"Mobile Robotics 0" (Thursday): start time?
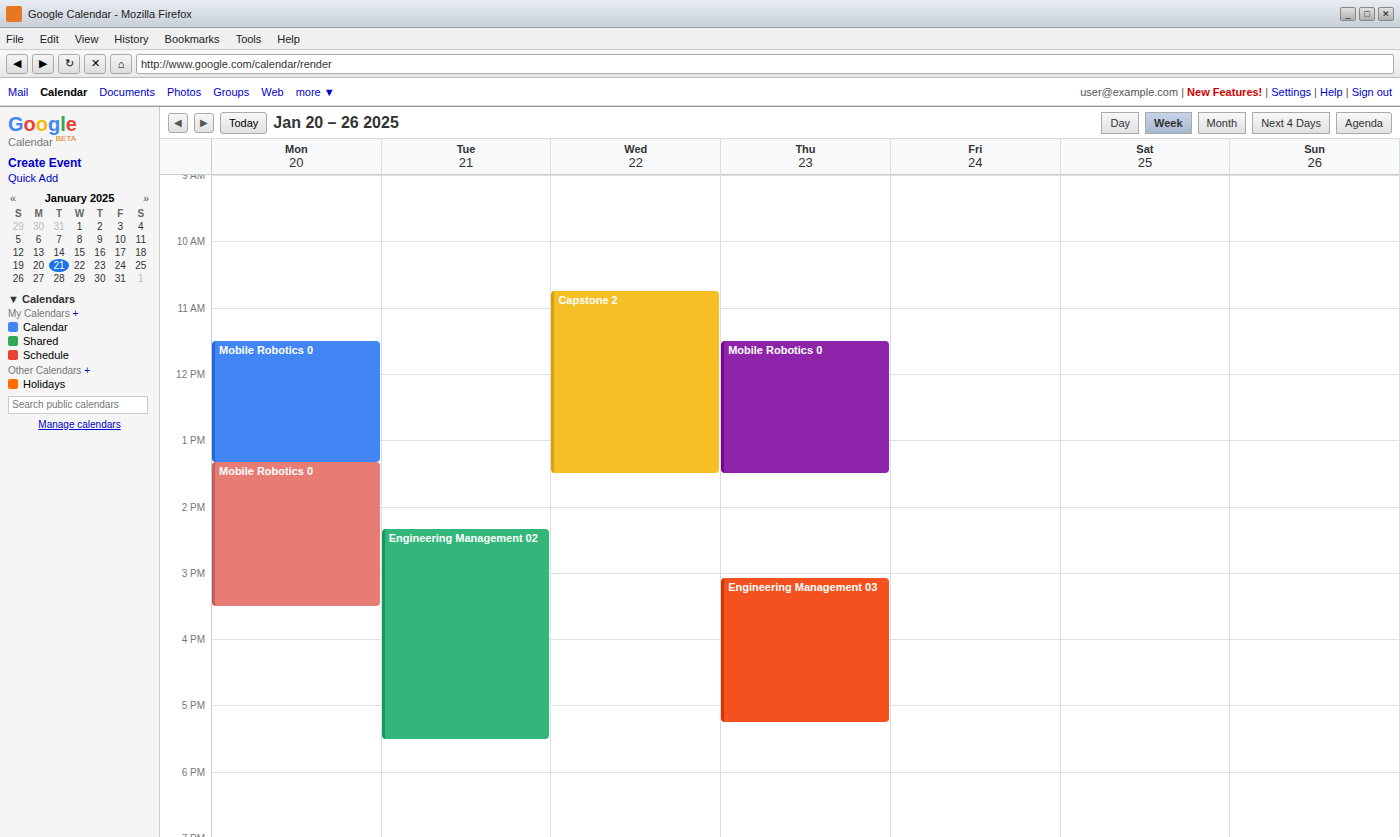
11:30 AM